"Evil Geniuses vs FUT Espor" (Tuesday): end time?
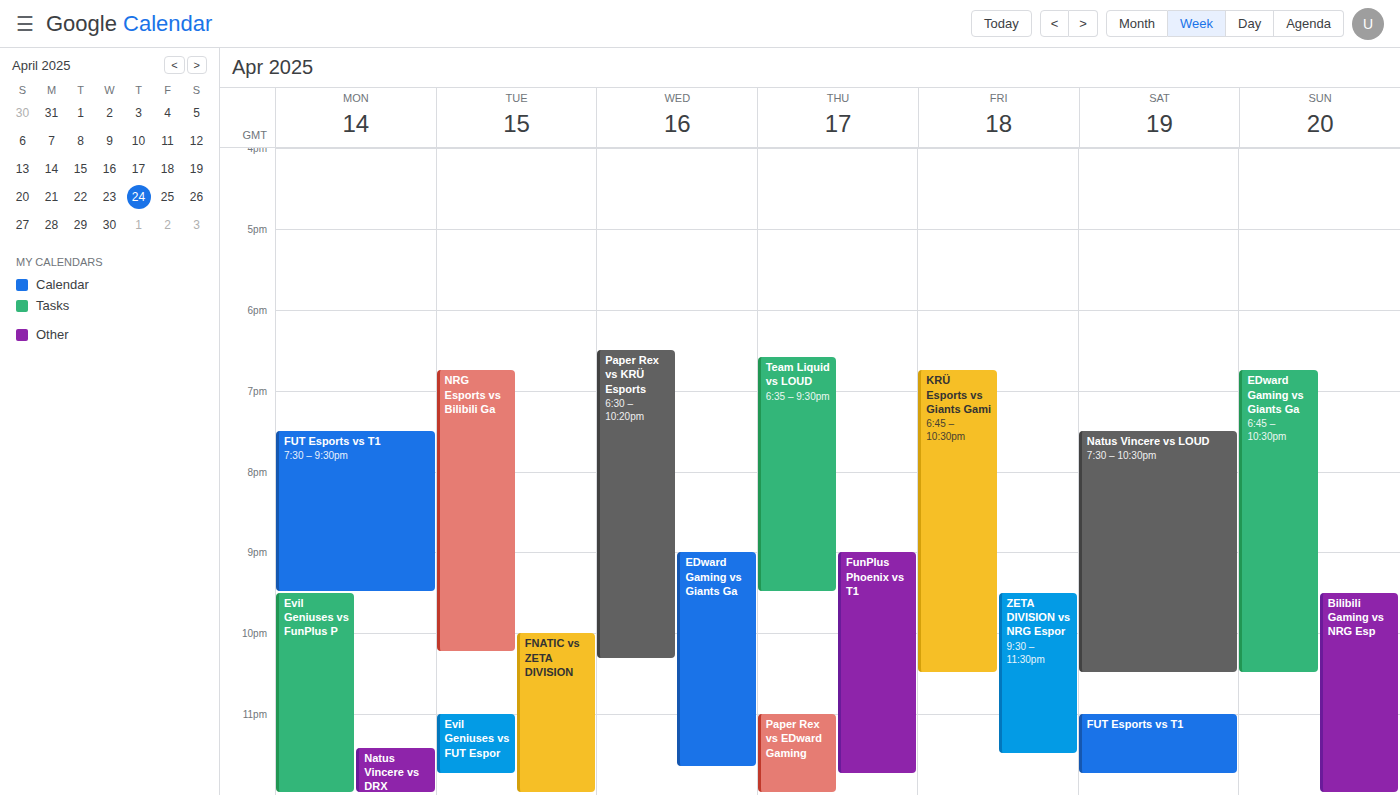
11:45 PM